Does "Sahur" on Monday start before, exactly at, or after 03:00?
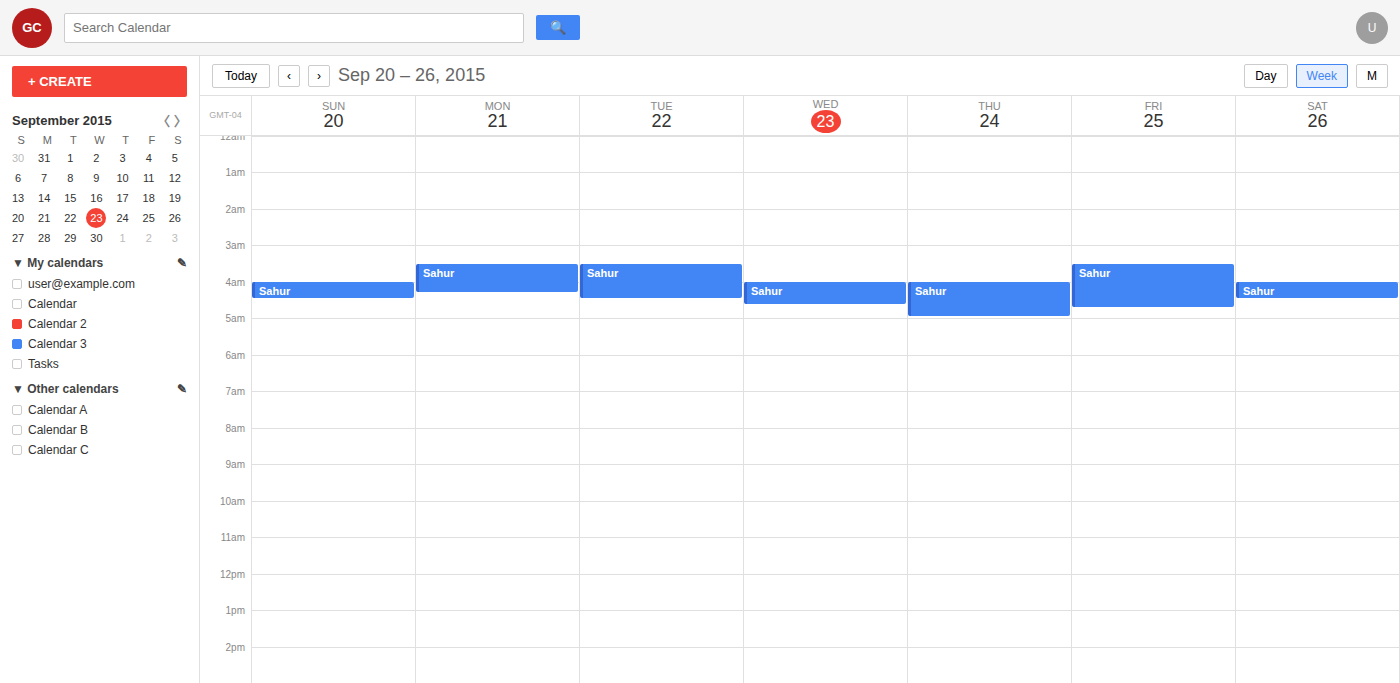
03:30 -- after 03:00, 30 minutes below the 03:00 line.